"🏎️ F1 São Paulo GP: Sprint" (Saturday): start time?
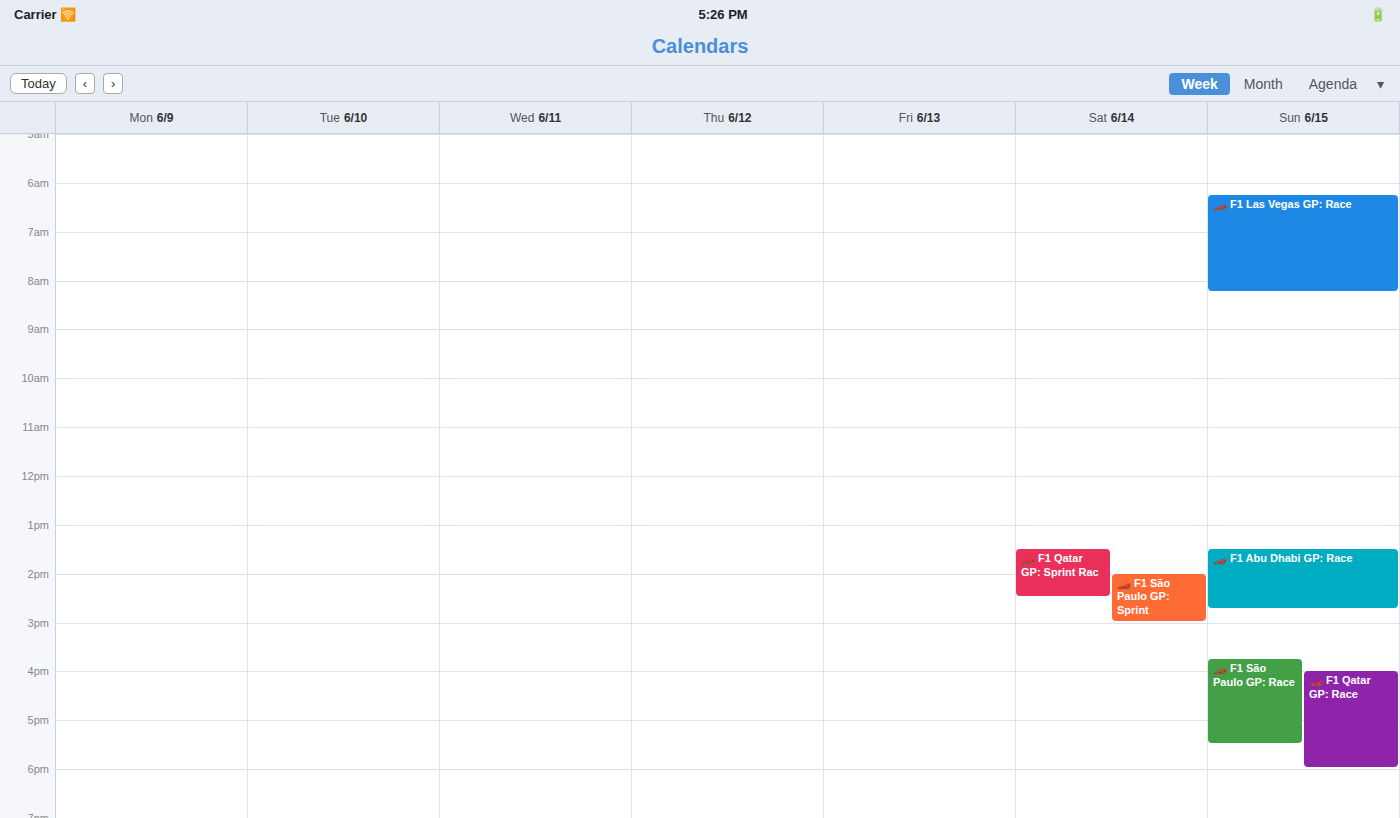
2:00 PM